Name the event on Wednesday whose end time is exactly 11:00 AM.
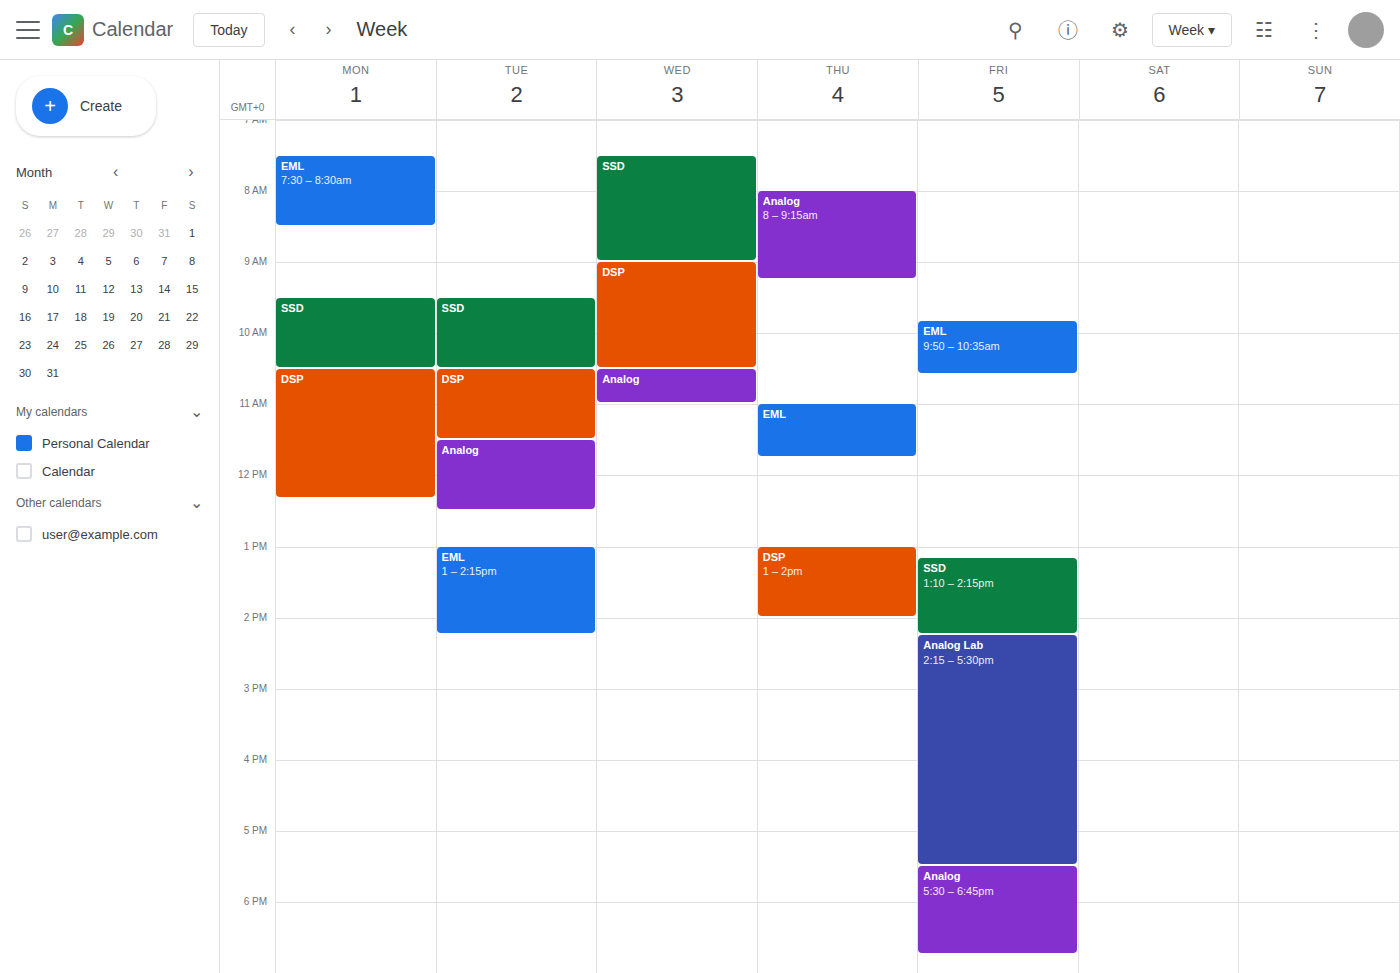
"Analog"